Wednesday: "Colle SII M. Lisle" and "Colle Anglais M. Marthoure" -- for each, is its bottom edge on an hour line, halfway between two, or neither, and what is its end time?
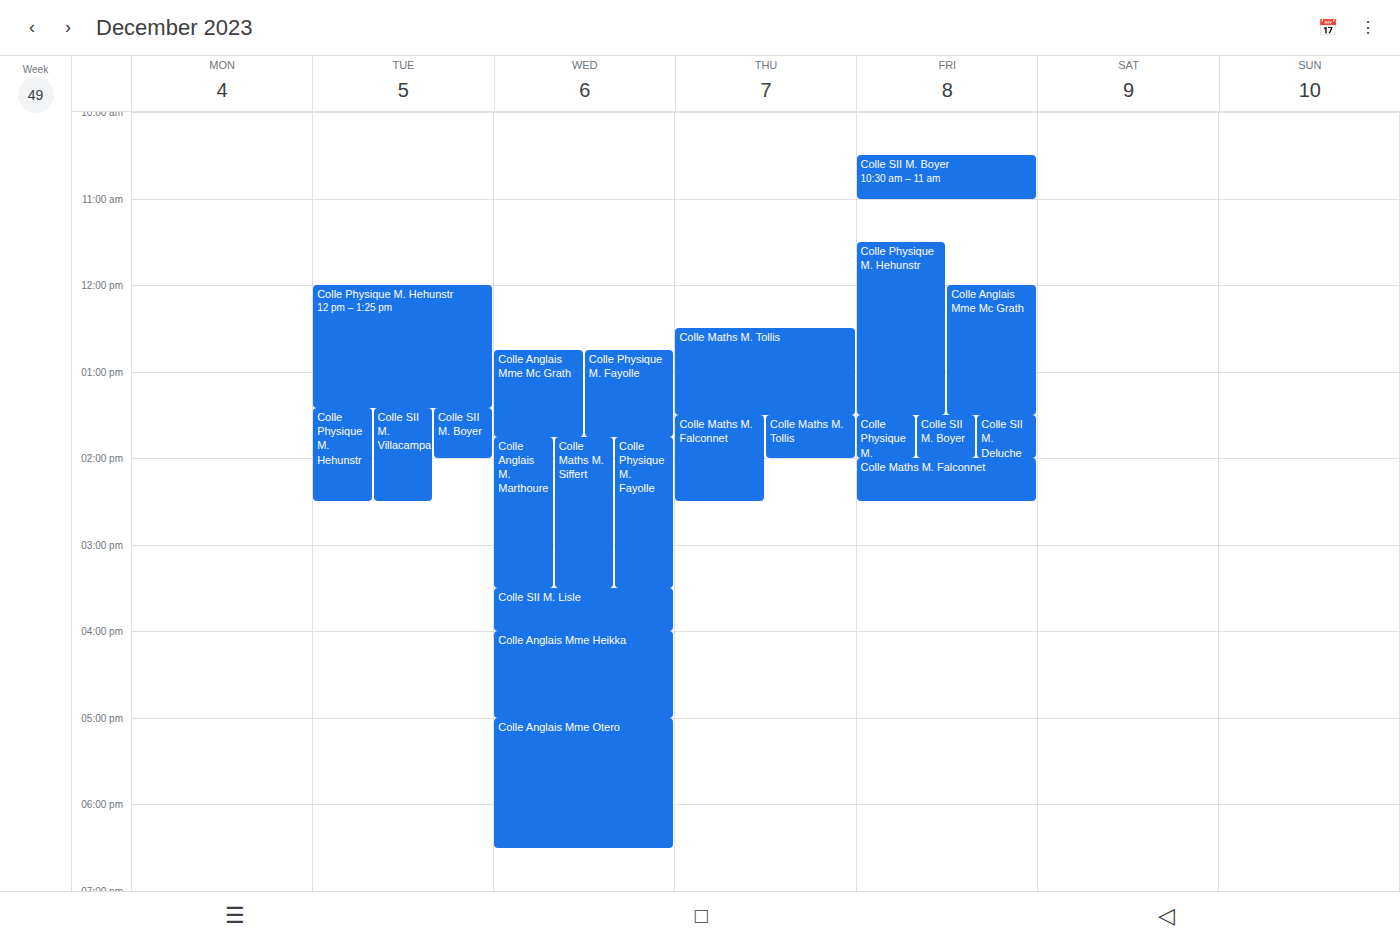
"Colle SII M. Lisle": 4:00 PM, exactly on the 4 PM line. "Colle Anglais M. Marthoure": 3:30 PM, halfway between the 3 PM and 4 PM lines.